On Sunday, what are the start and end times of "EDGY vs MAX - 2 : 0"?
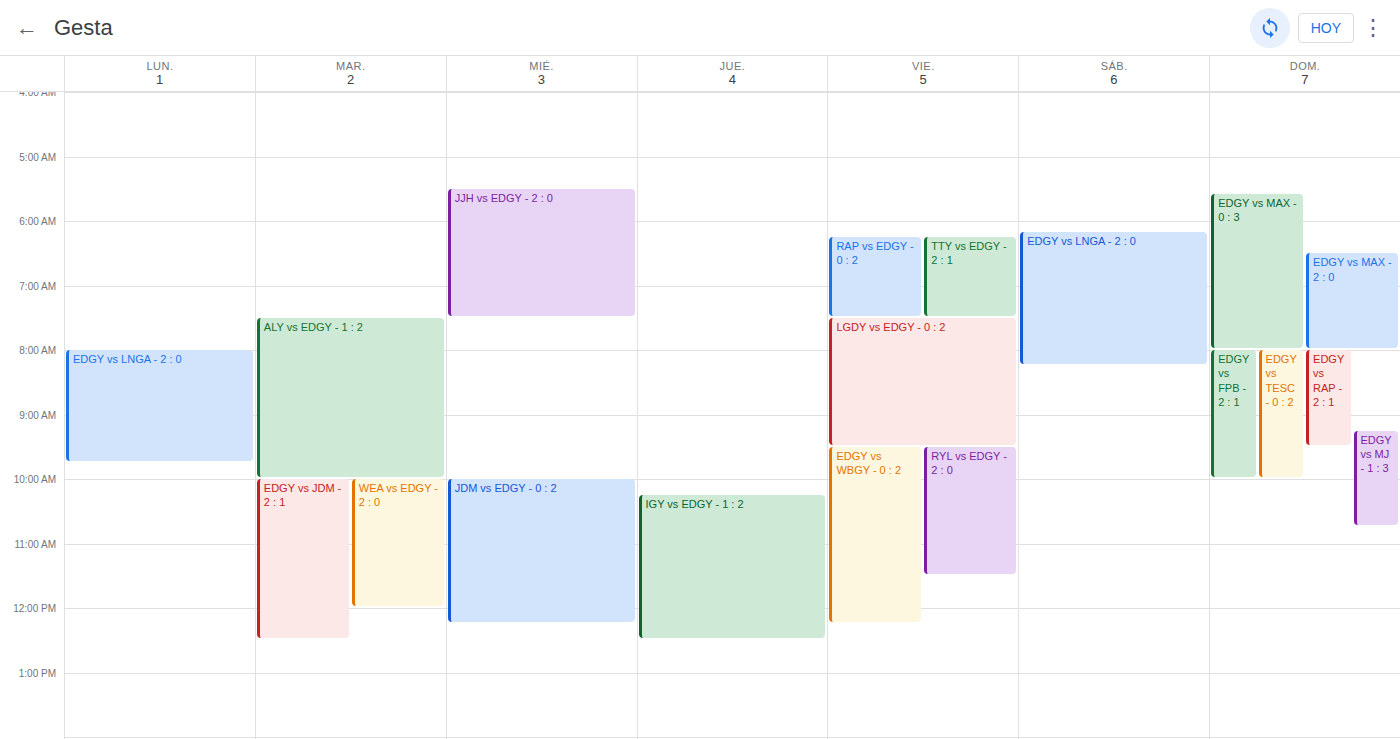
6:30 AM to 8:00 AM